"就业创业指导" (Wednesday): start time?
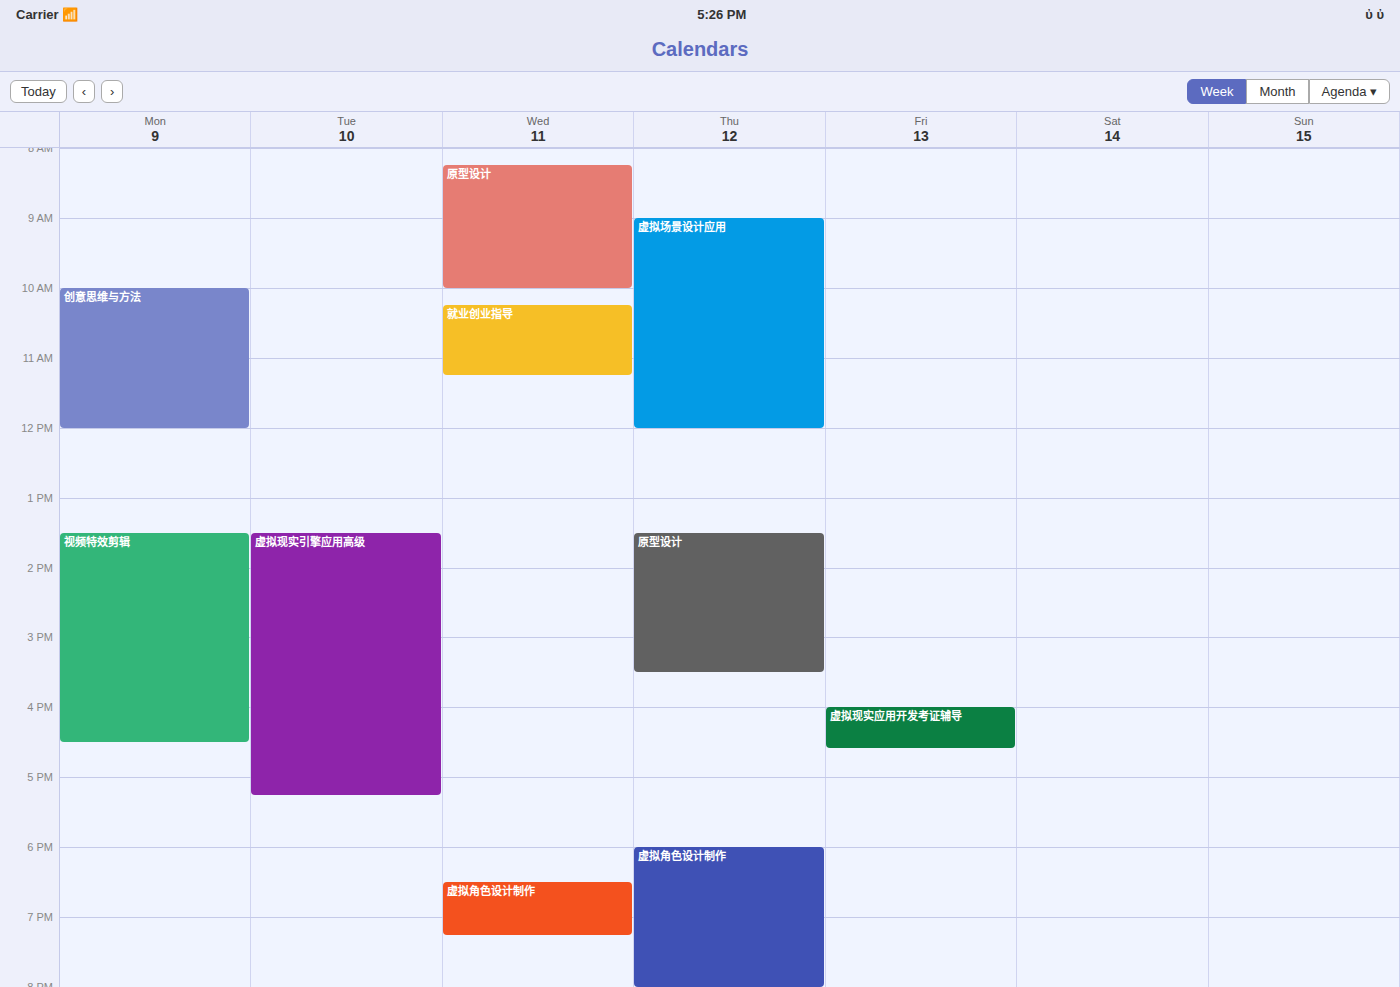
10:15